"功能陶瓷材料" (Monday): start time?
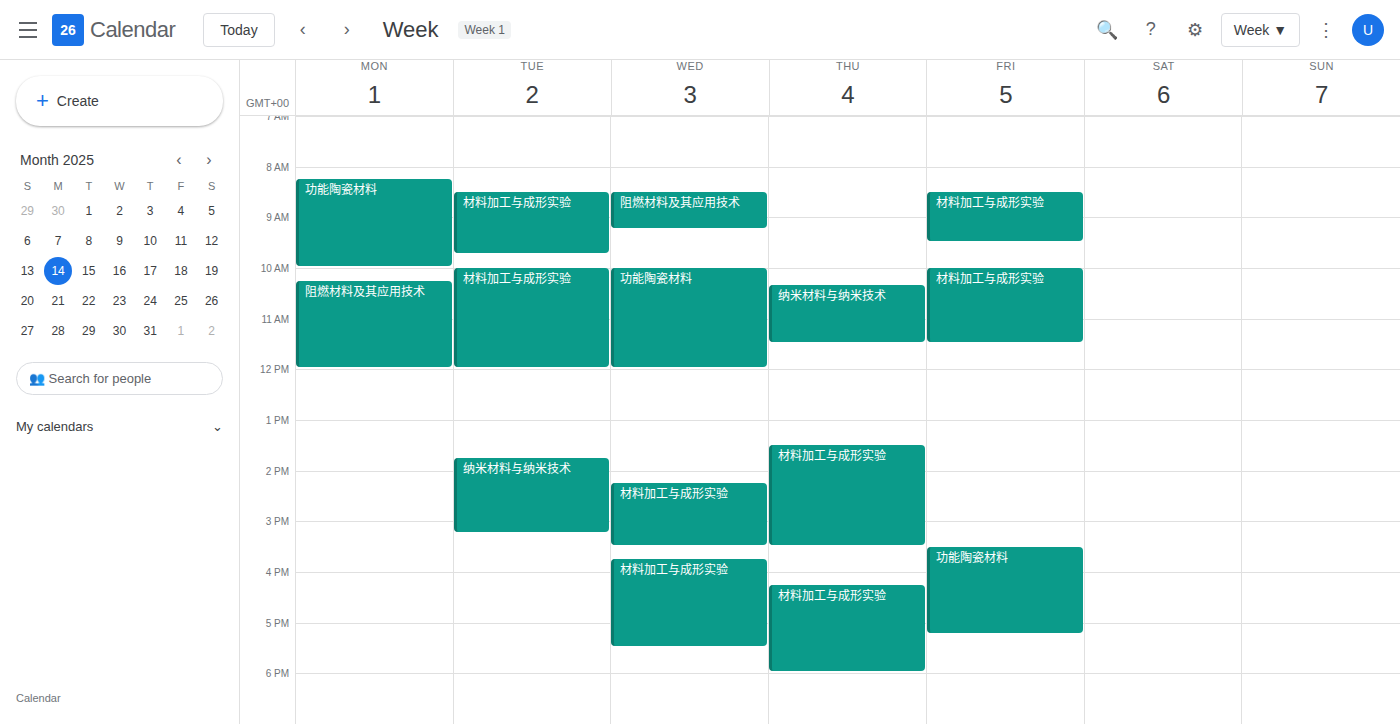
8:15 AM